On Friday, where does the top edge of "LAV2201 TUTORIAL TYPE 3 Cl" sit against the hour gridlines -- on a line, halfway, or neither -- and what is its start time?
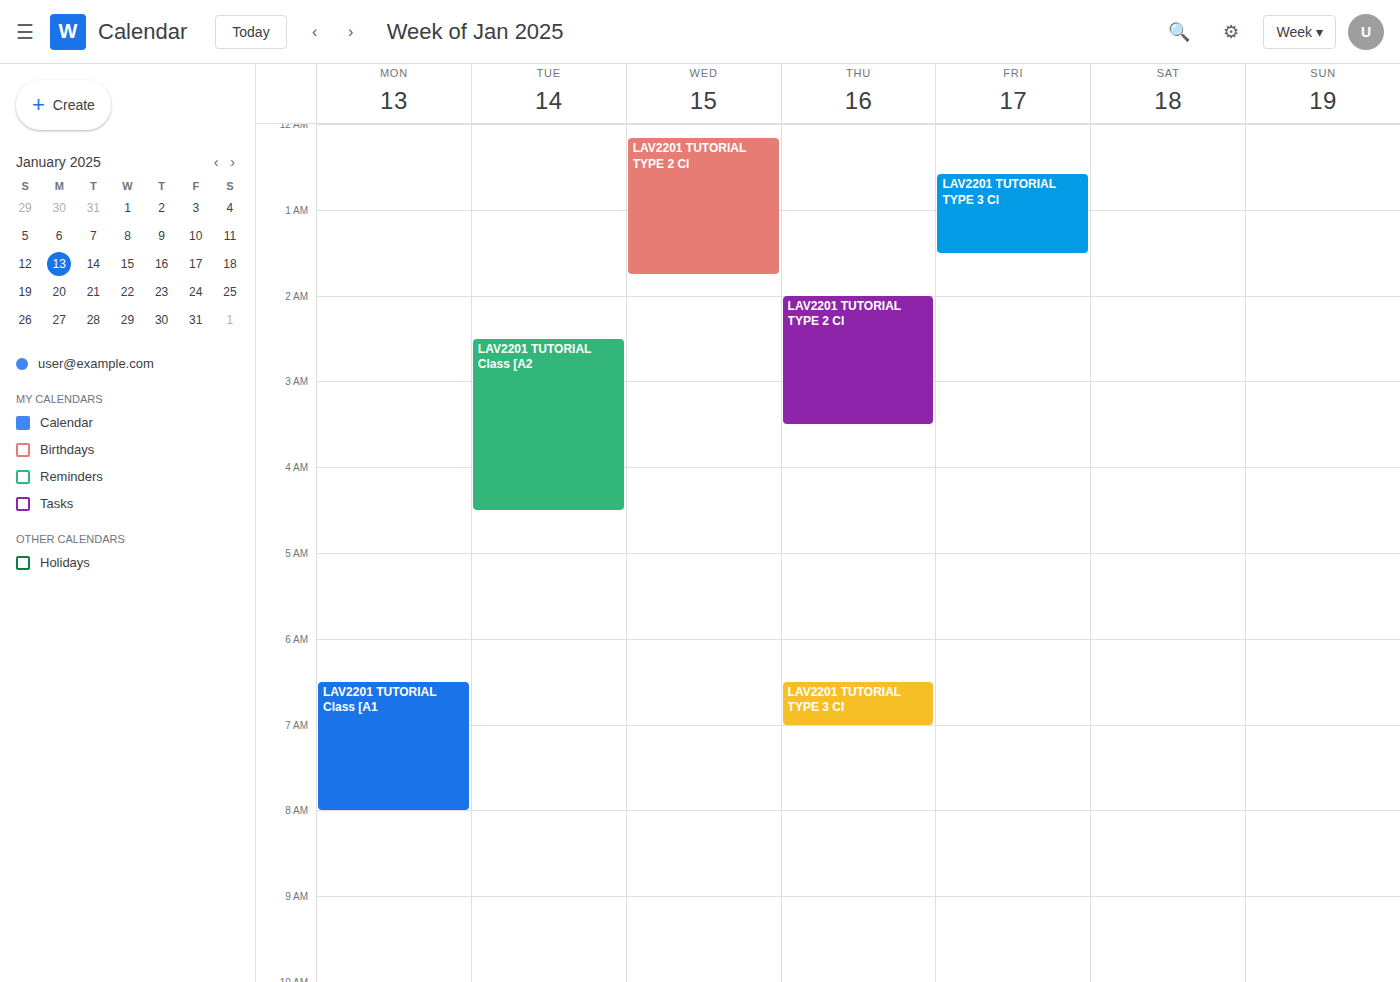
12:35 AM -- neither: 35 minutes below the 12 AM line and 25 minutes above the 1 AM line.